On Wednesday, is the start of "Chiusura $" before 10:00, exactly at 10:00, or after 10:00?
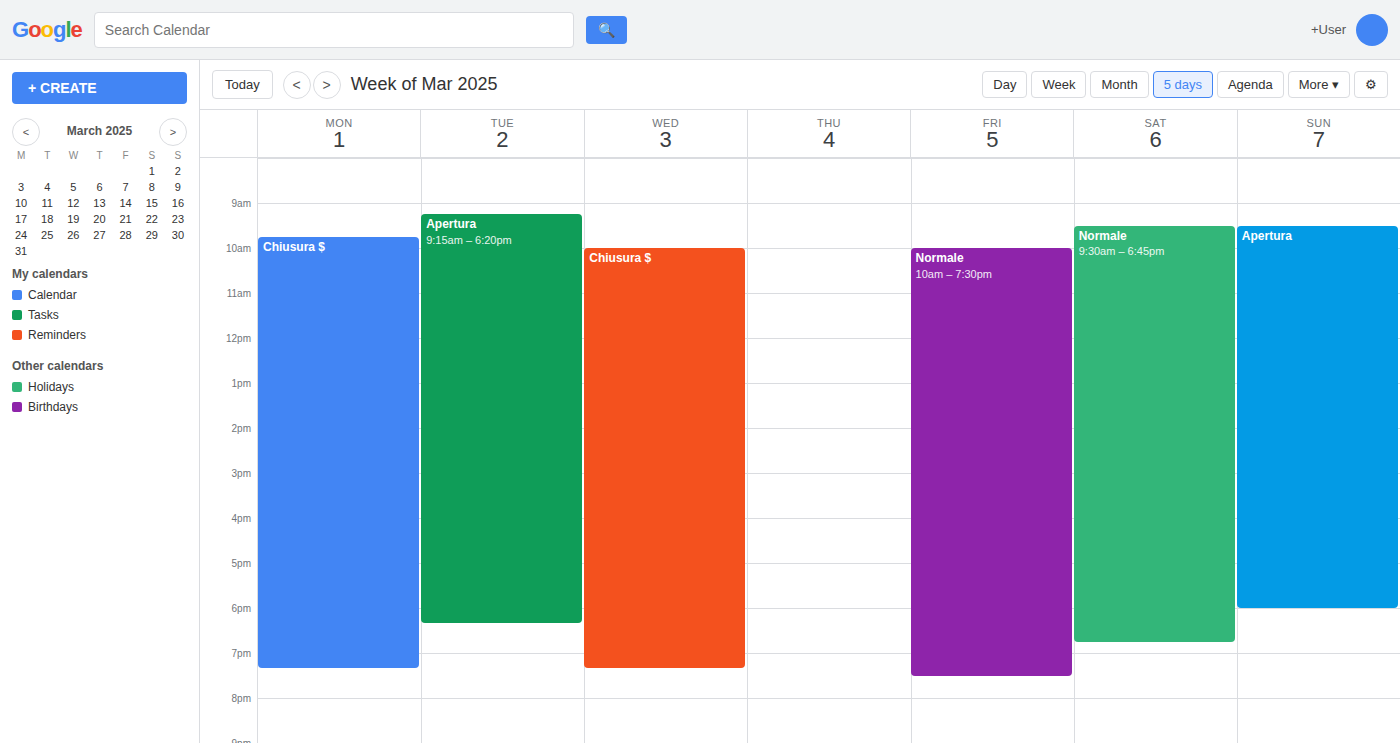
10:00 -- exactly at 10:00, on the 10:00 line.